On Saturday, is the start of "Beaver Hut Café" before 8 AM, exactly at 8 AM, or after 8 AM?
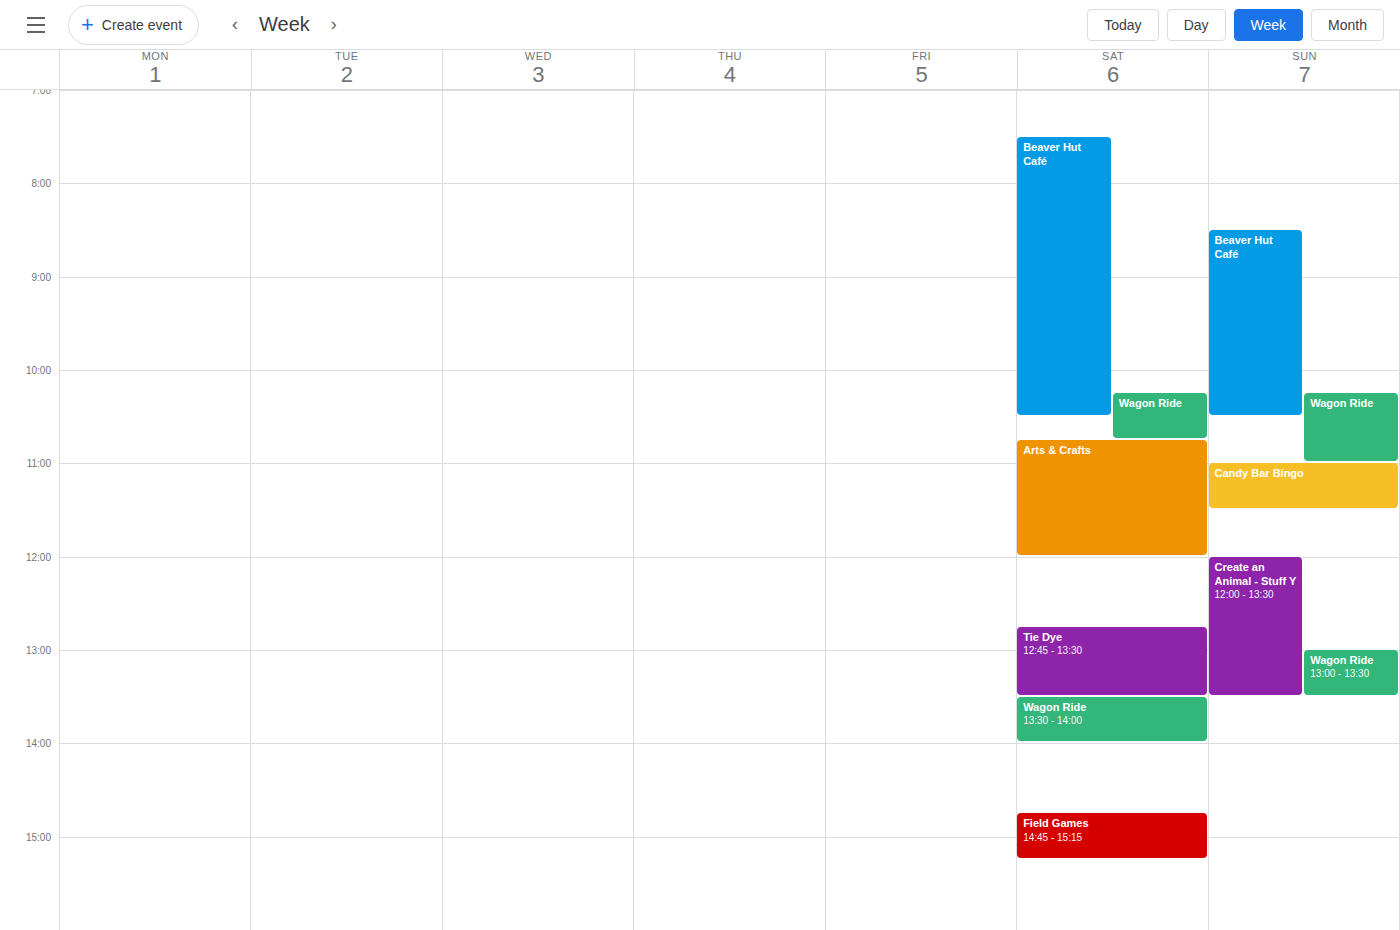
7:30 AM -- before 8 AM, 30 minutes above the 8 AM line.